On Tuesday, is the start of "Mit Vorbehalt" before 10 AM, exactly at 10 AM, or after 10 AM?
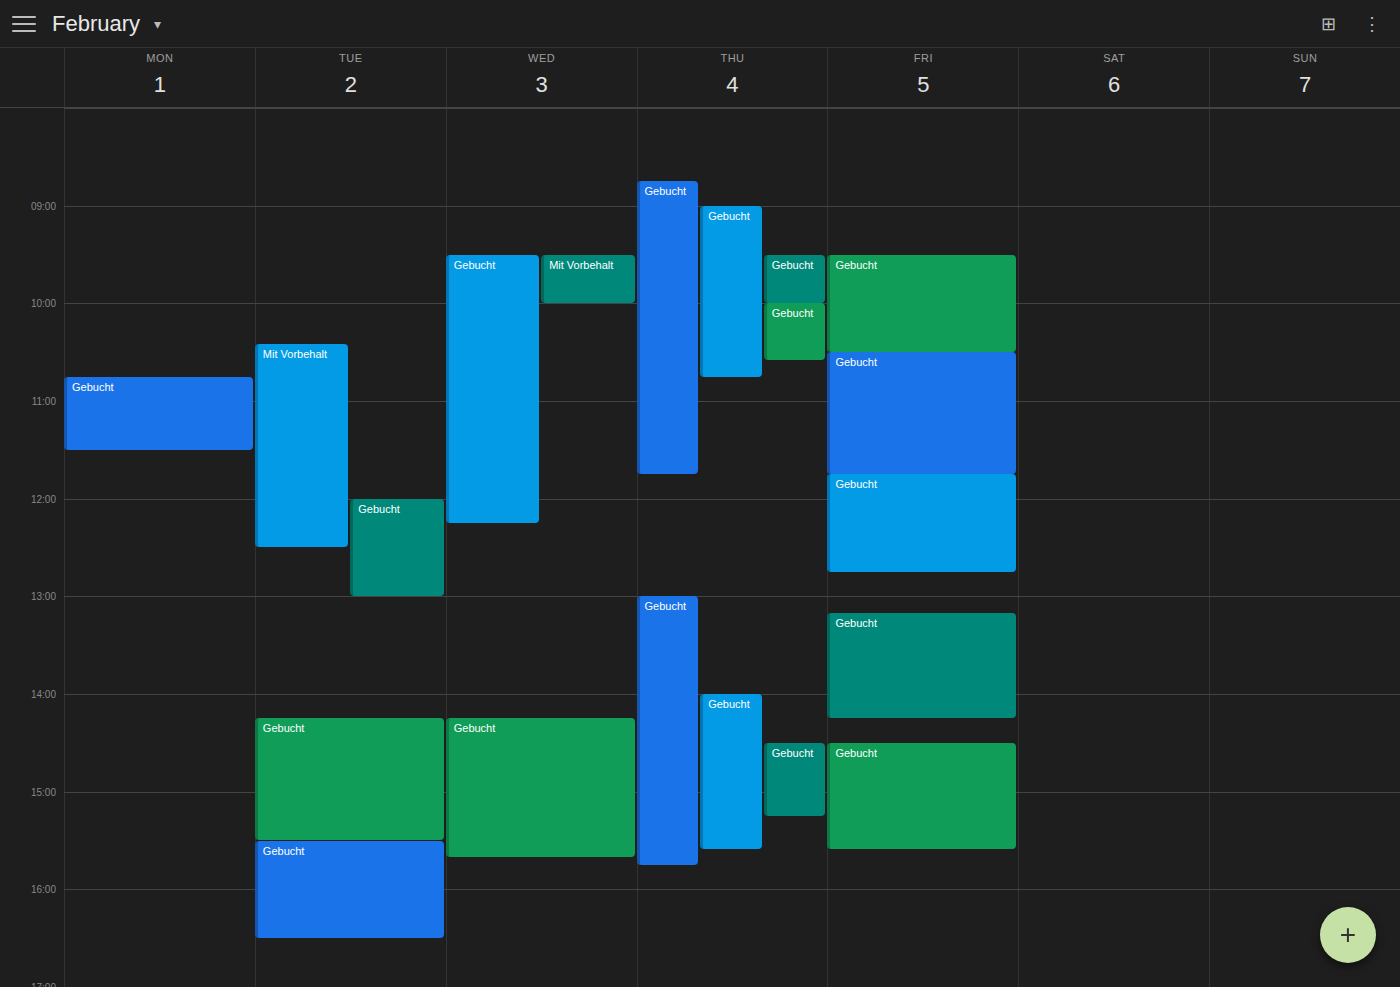
10:25 AM -- after 10 AM, 25 minutes below the 10 AM line.